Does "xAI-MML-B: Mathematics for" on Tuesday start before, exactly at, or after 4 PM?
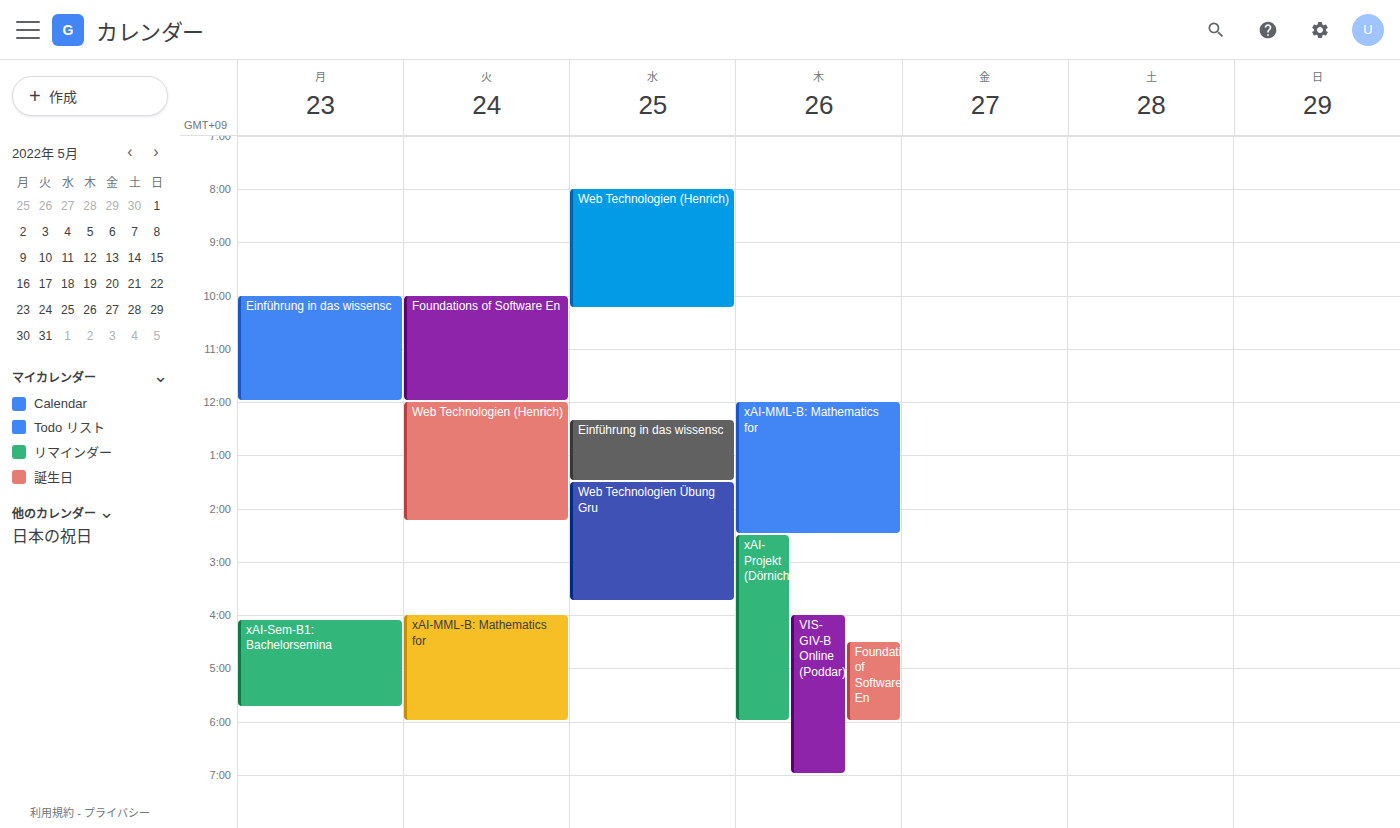
4:00 PM -- exactly at 4 PM, on the 4 PM line.